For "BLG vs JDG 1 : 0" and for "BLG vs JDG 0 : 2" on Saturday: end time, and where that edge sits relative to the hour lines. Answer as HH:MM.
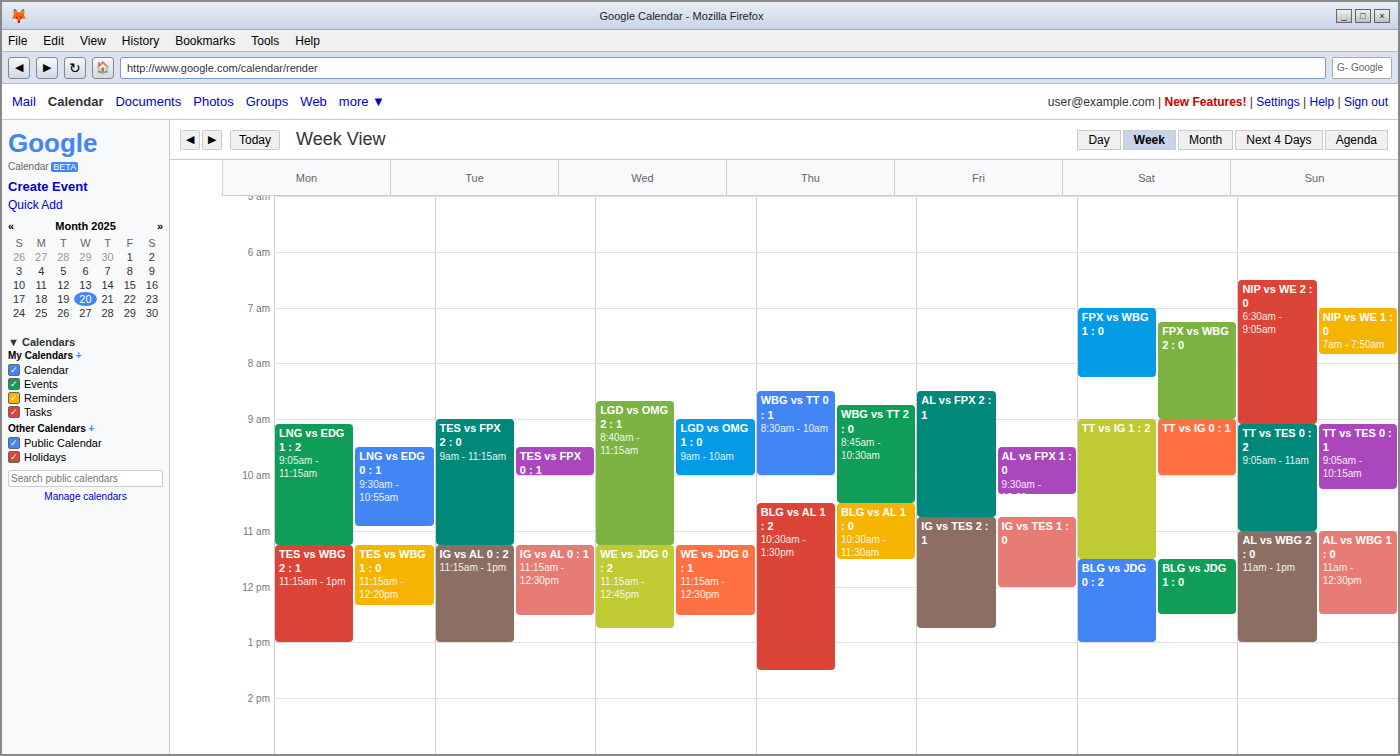
"BLG vs JDG 1 : 0": 12:30, halfway between the 12:00 and 13:00 lines. "BLG vs JDG 0 : 2": 13:00, exactly on the 13:00 line.